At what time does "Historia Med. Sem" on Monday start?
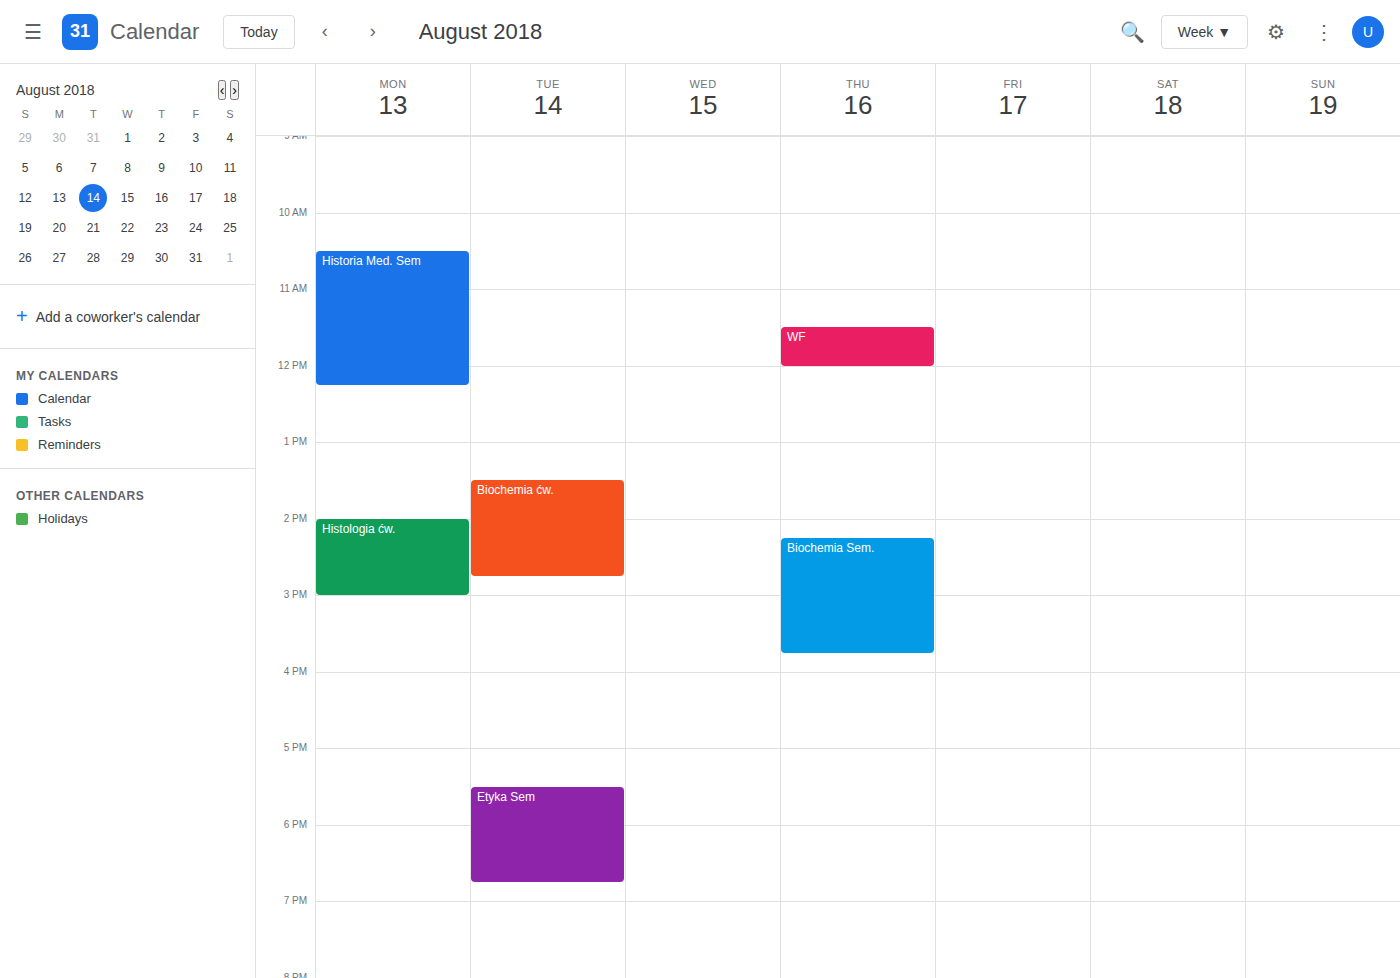
10:30 AM